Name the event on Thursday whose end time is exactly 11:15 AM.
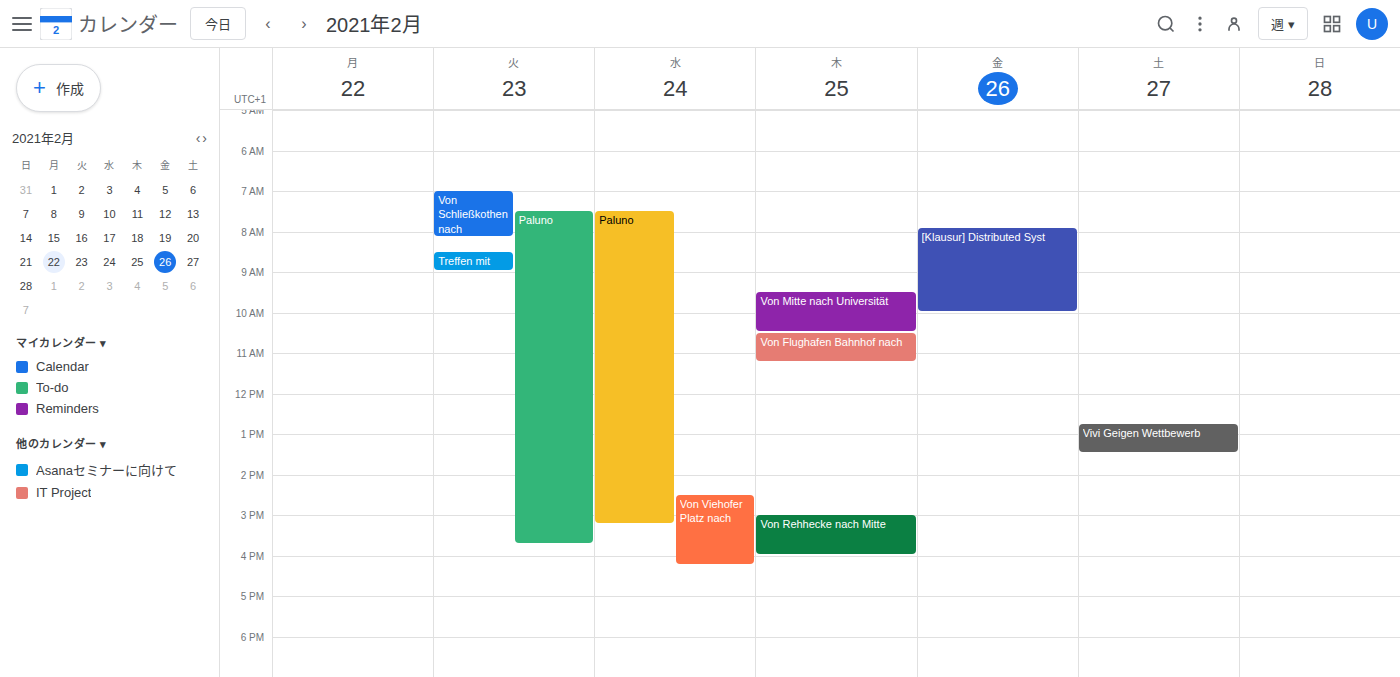
"Von Flughafen Bahnhof nach"